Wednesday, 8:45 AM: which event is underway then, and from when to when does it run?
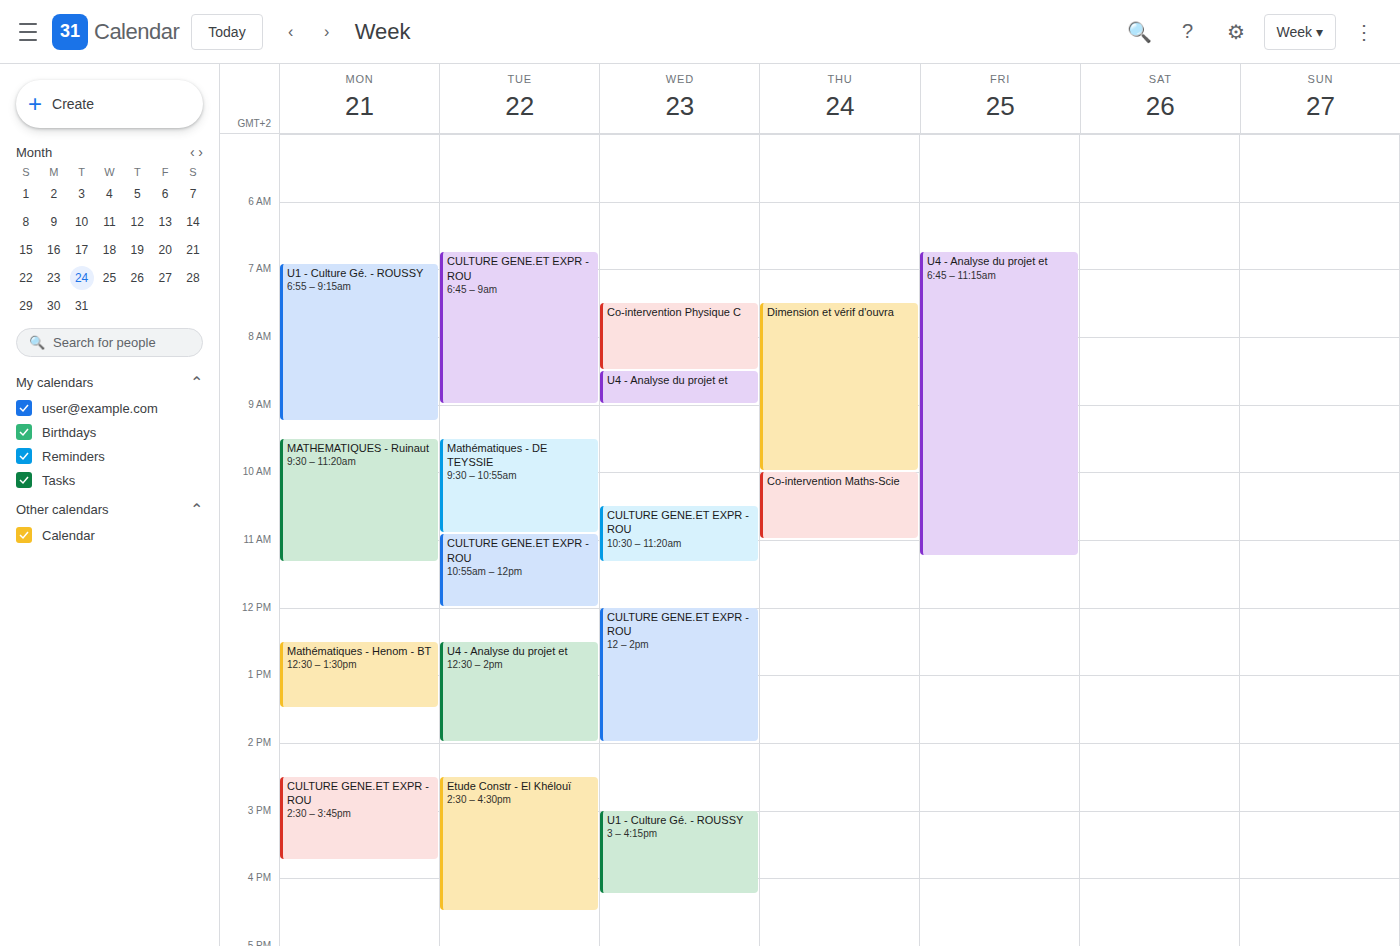
"U4 - Analyse du projet et", 8:30 AM to 9:00 AM